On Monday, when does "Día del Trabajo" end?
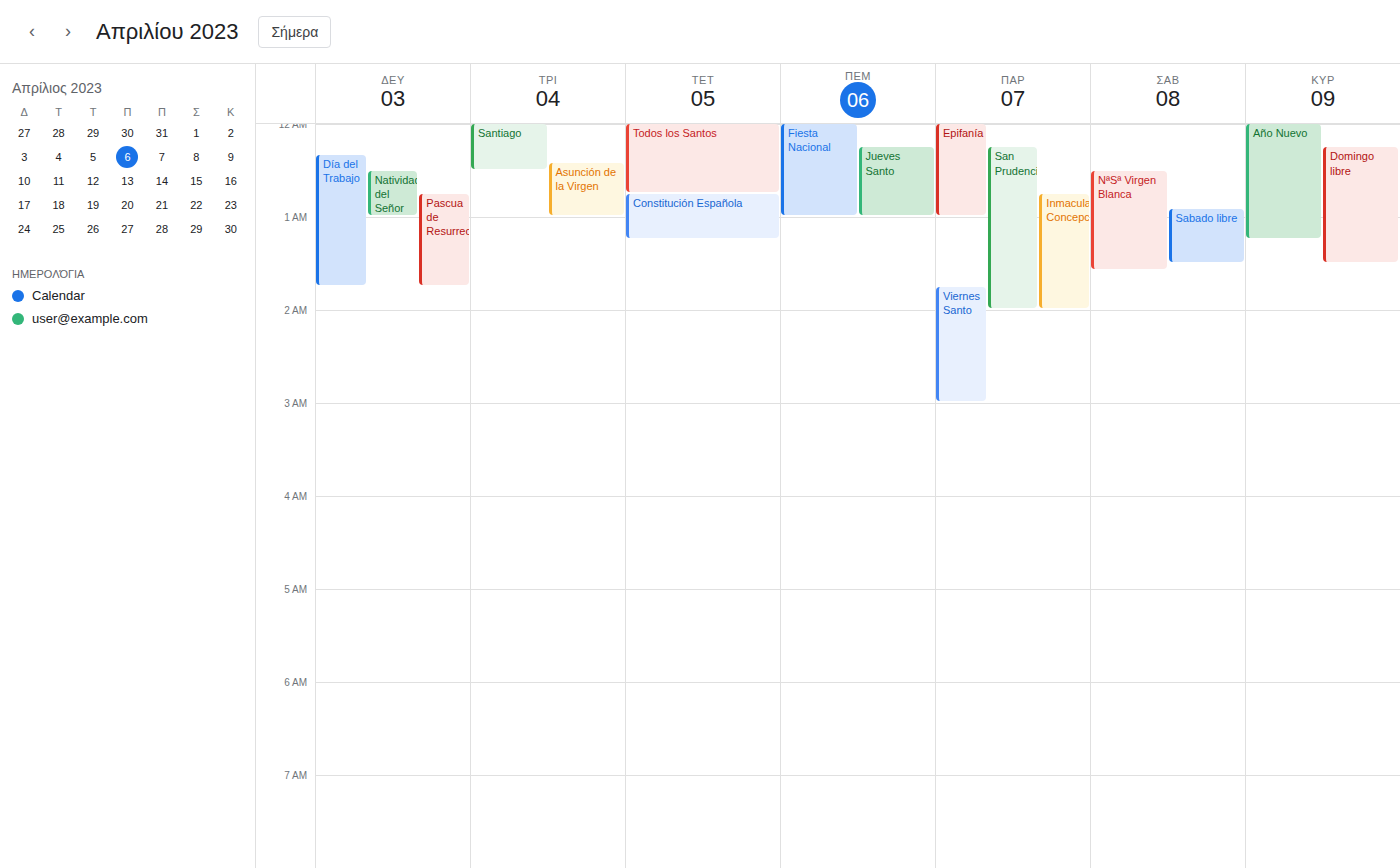
1:45 AM